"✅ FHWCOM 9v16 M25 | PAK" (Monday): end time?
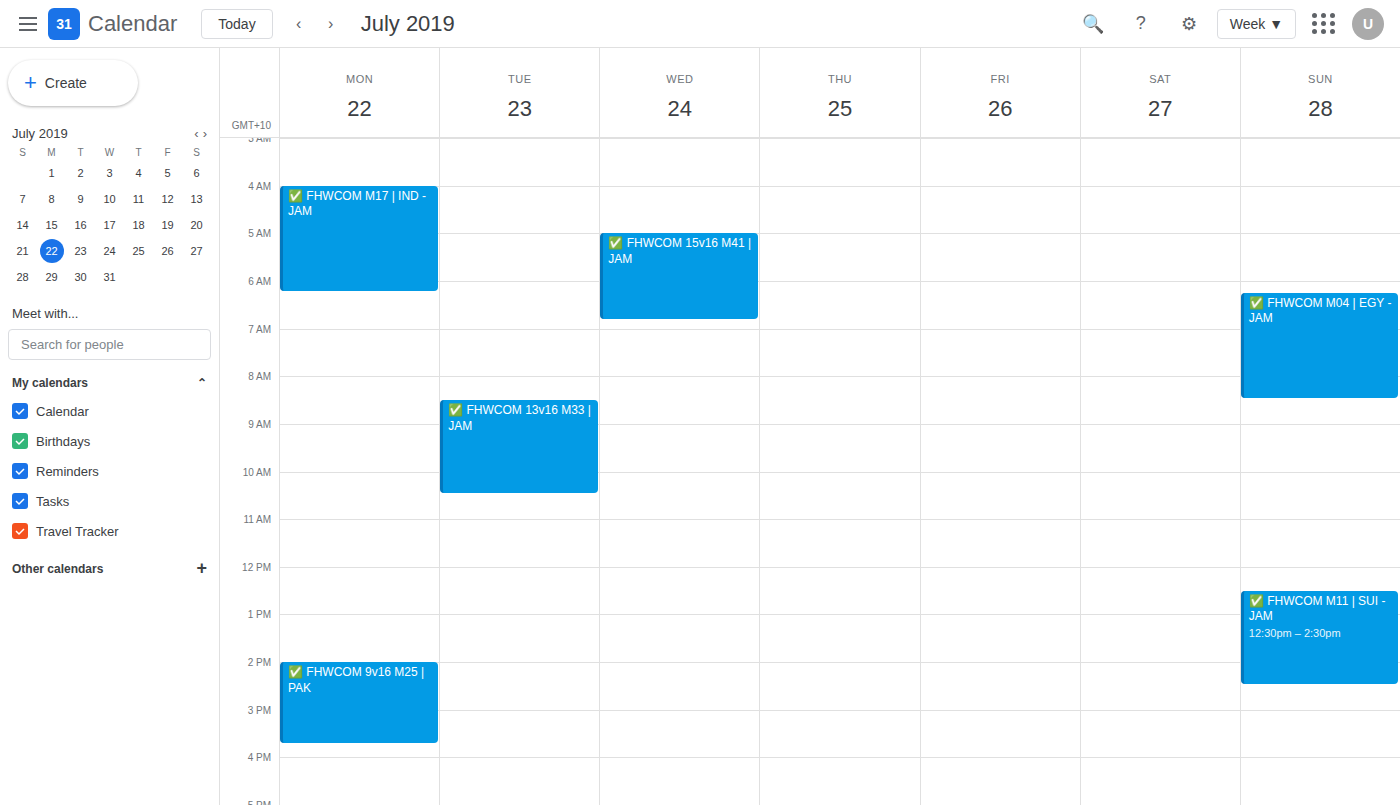
3:45 PM